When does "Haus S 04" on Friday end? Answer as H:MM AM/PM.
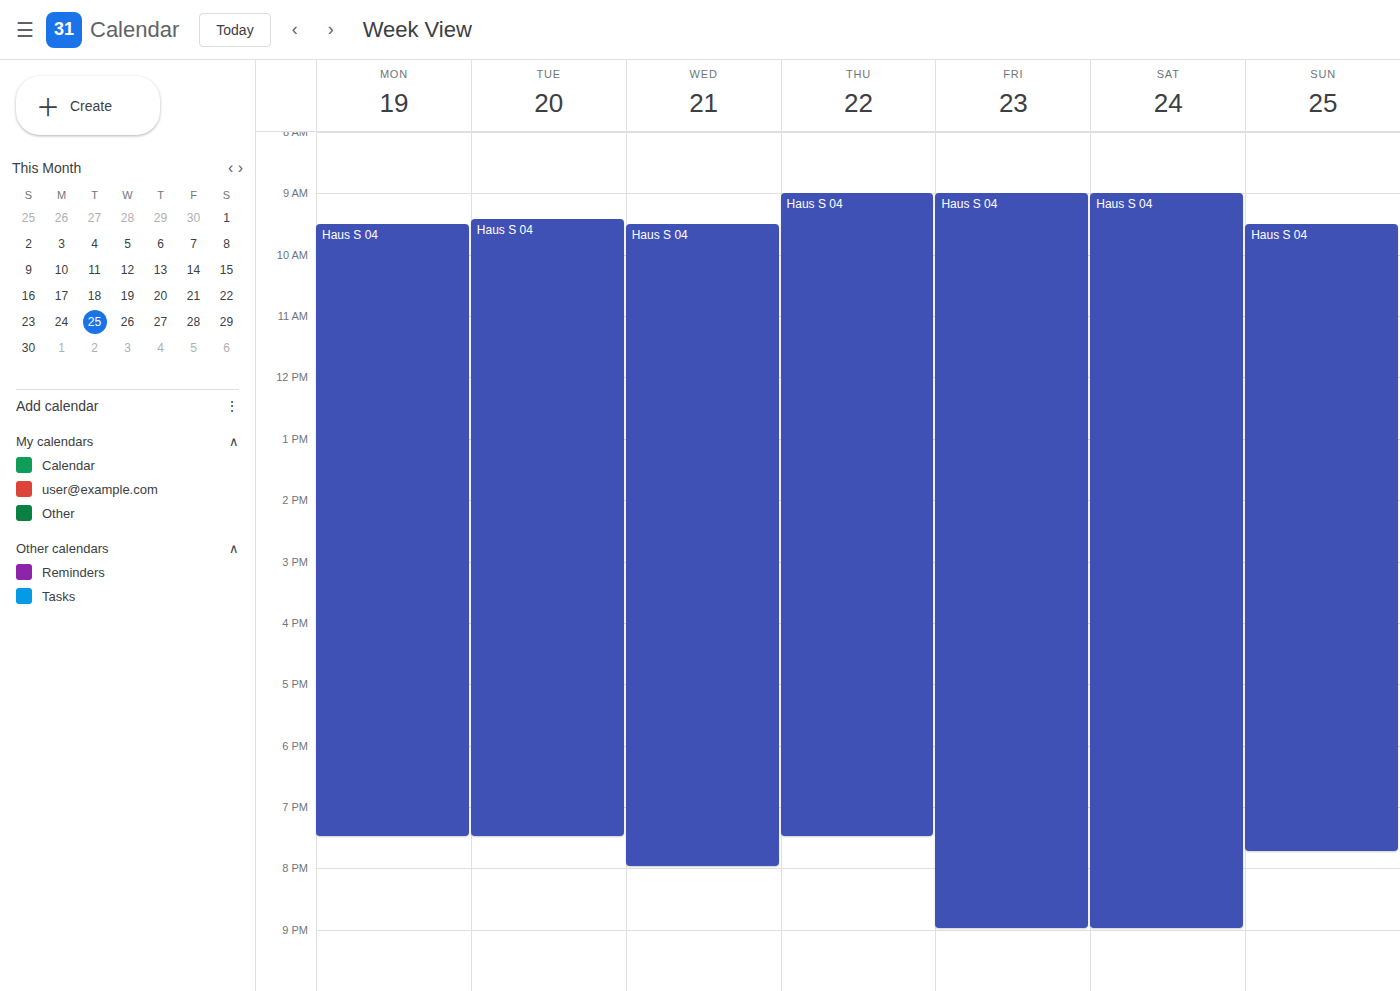
9:00 PM